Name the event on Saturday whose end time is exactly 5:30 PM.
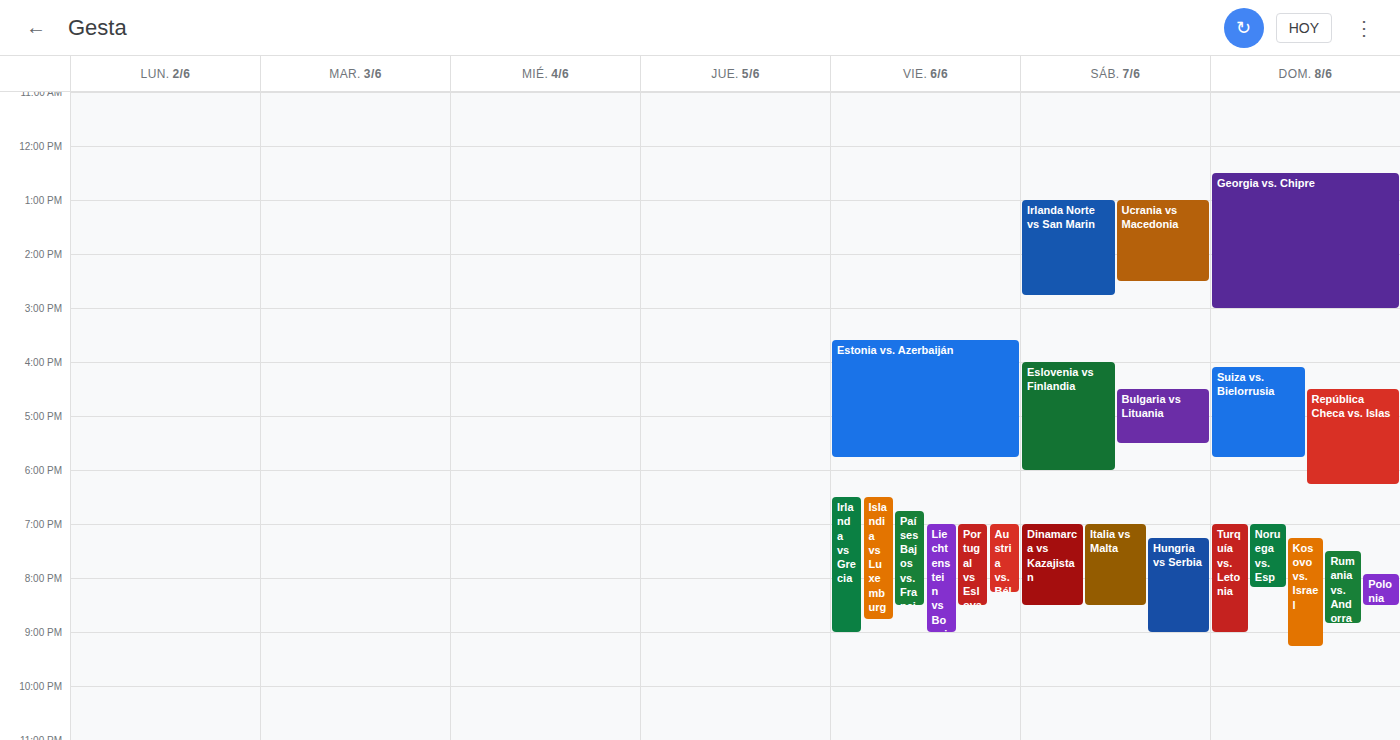
"Bulgaria vs Lituania"